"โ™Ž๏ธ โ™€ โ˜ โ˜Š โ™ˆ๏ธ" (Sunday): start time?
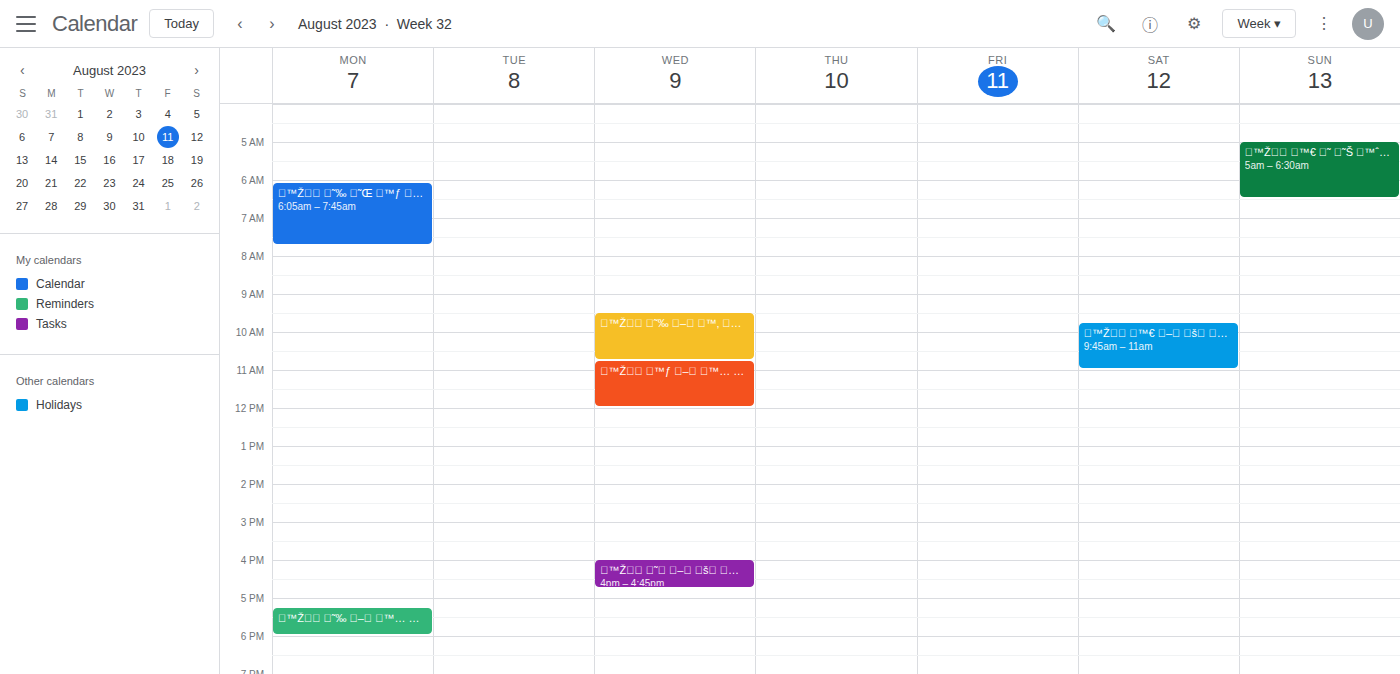
5:00 AM